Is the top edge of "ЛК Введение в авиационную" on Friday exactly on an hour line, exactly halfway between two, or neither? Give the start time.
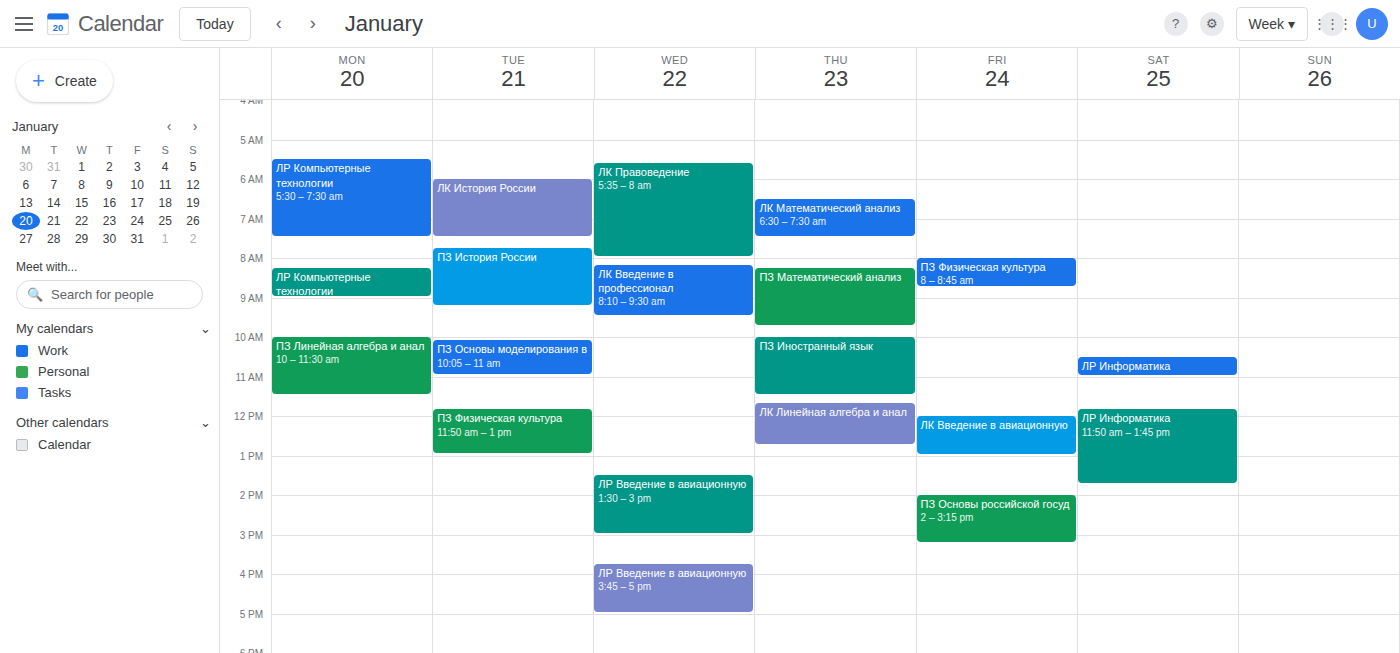
12:00 PM -- exactly on the 12 PM line.